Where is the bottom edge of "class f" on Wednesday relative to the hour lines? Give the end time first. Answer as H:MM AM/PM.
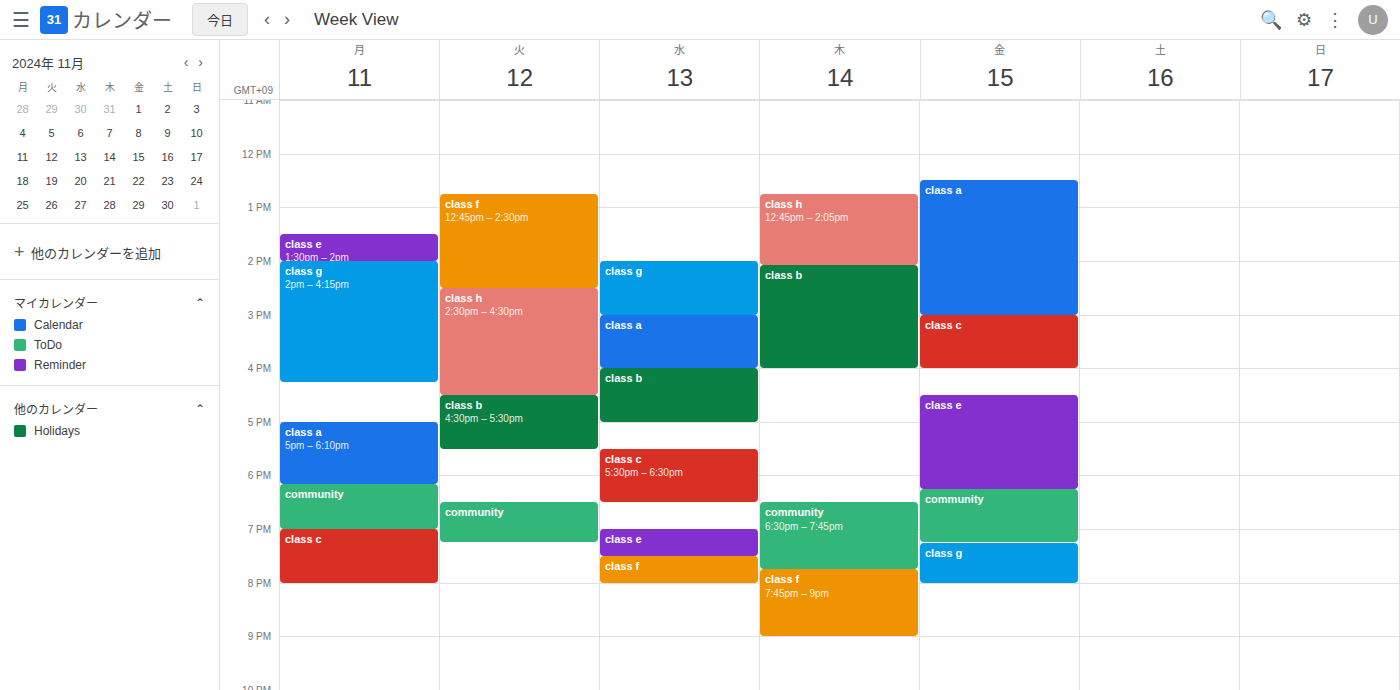
8:00 PM -- exactly on the 8 PM line.